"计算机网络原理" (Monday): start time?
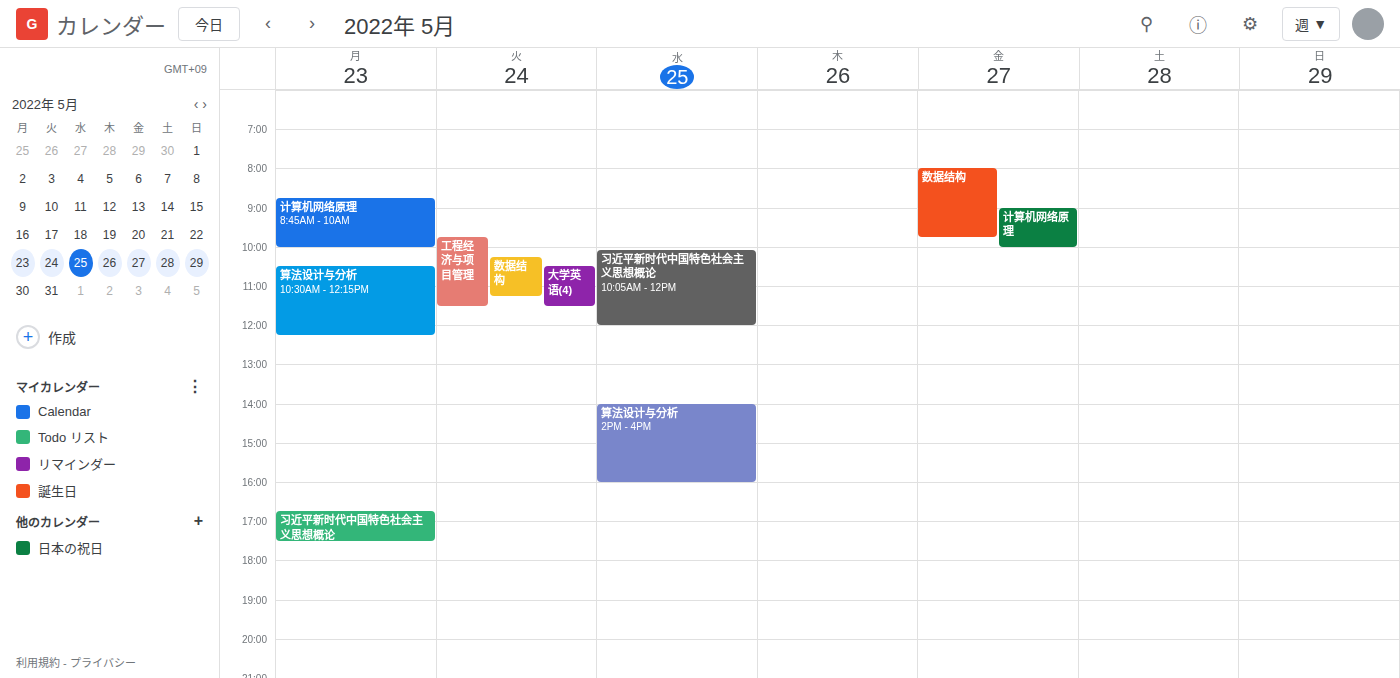
8:45 AM